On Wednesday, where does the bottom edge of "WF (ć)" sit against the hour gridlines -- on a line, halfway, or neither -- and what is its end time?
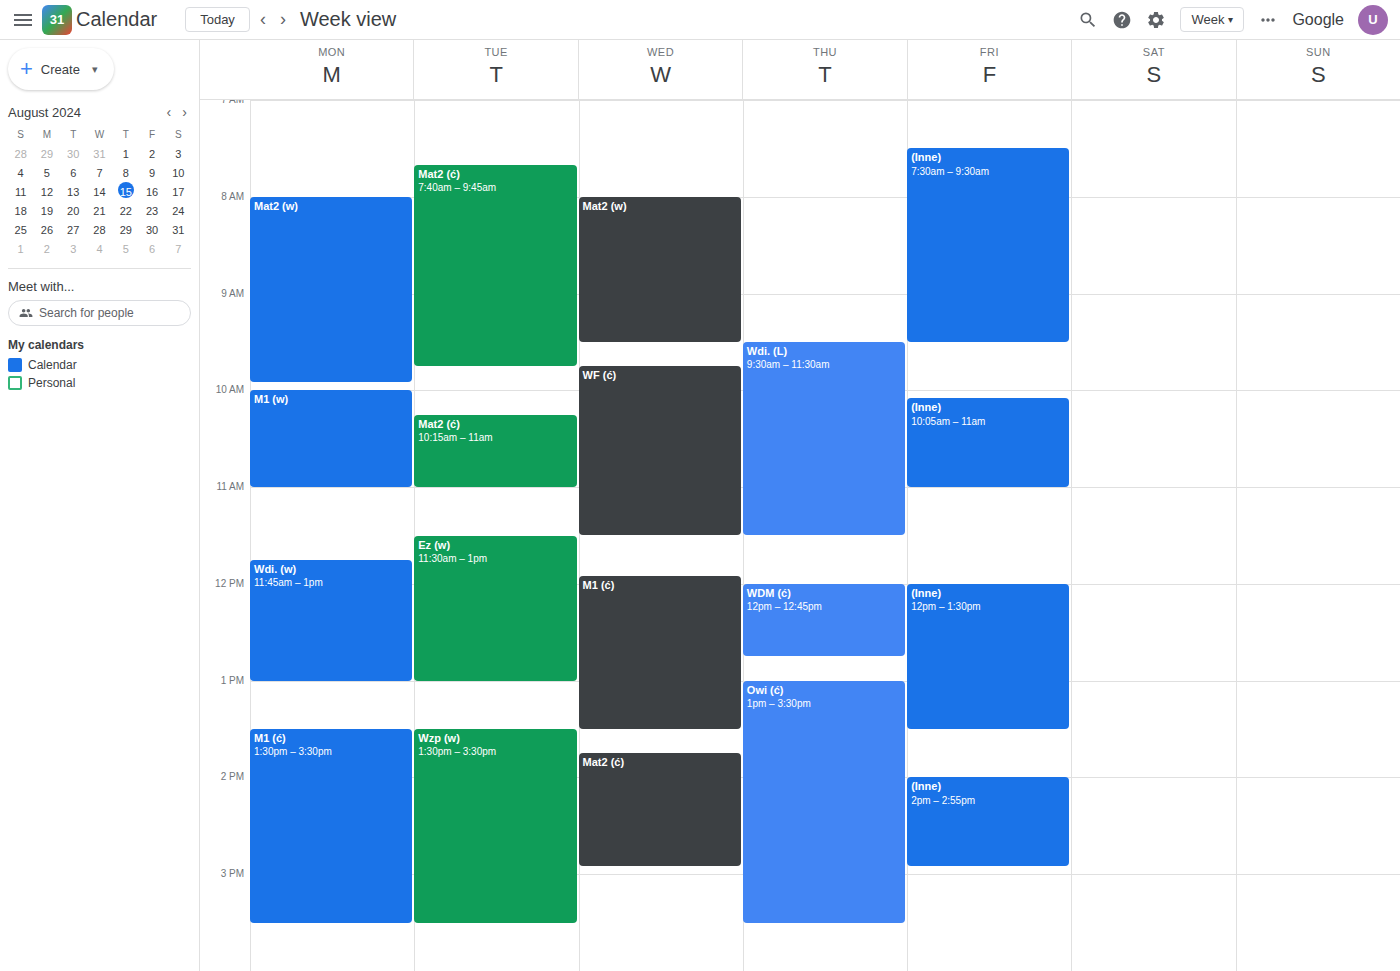
11:30 AM -- halfway between the 11 AM and 12 PM lines.